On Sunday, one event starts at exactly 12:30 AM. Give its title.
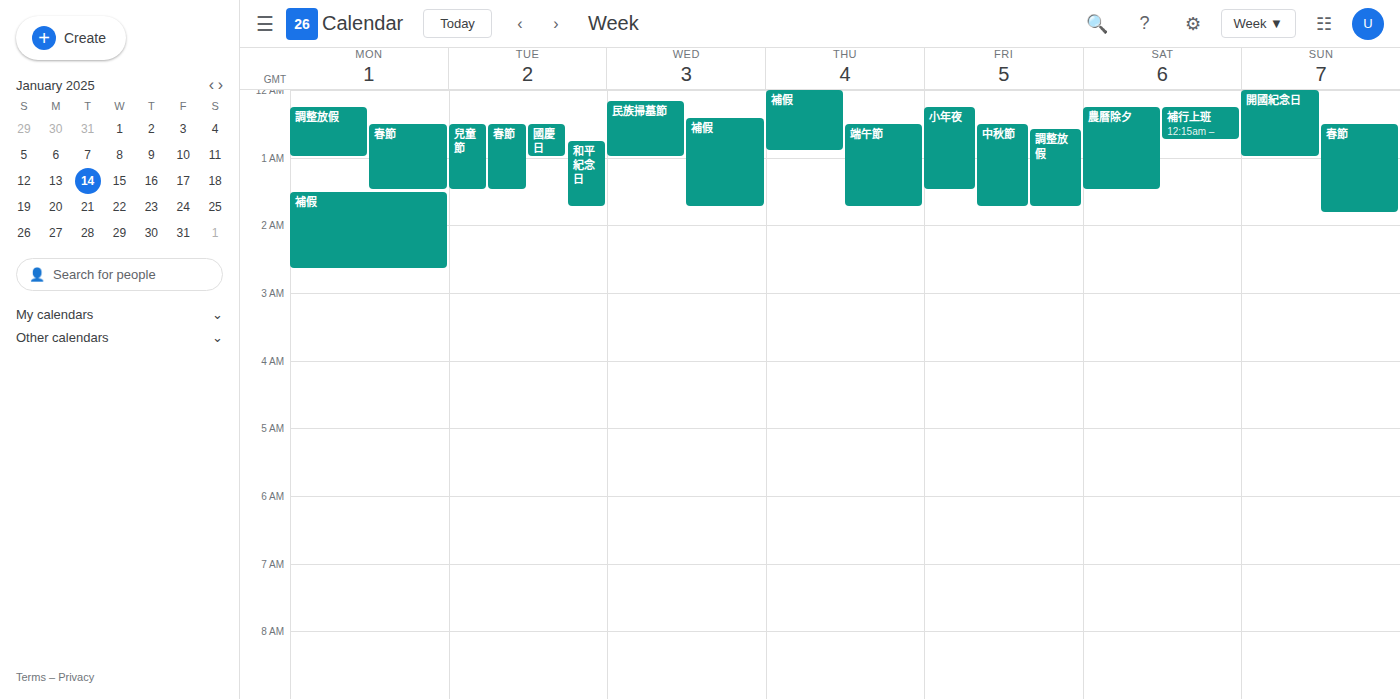
"春節"